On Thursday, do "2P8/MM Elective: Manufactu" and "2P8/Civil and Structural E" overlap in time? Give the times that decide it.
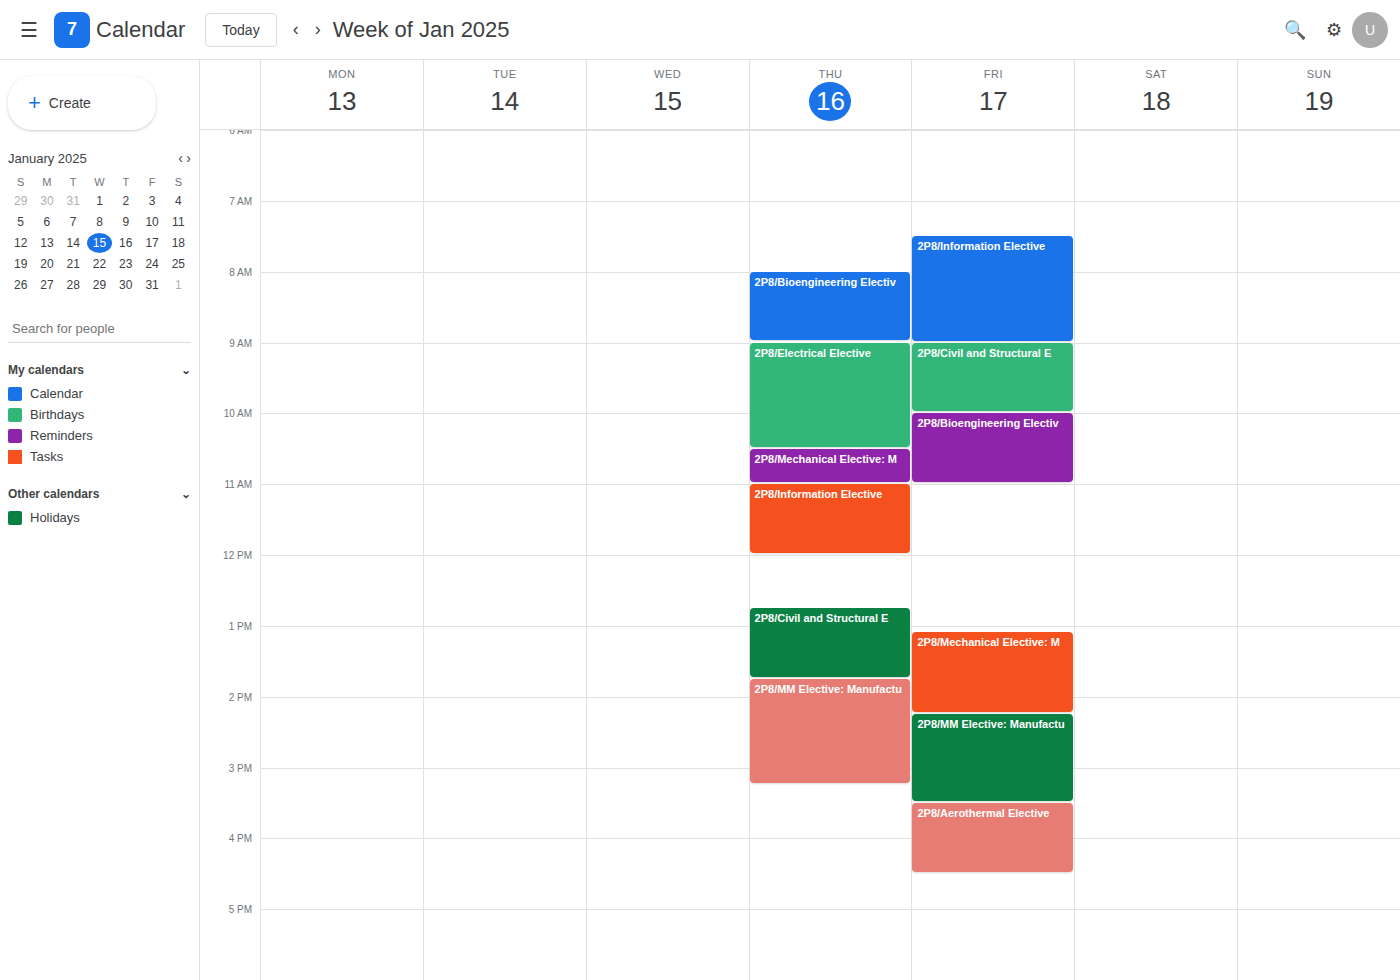
"2P8/Civil and Structural E" ends at 13:45, exactly when "2P8/MM Elective: Manufactu" starts -- they touch but do not overlap.